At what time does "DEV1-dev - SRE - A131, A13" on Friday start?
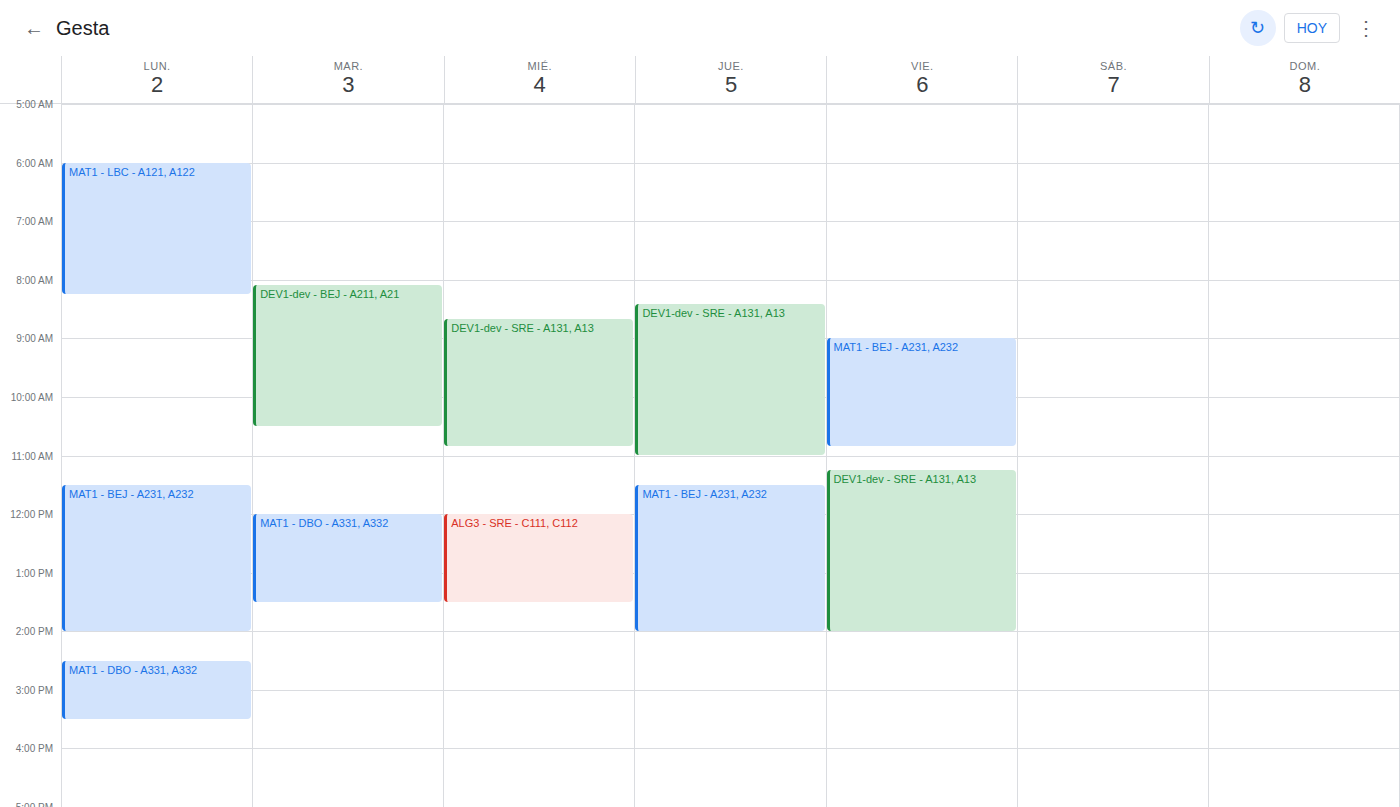
11:15